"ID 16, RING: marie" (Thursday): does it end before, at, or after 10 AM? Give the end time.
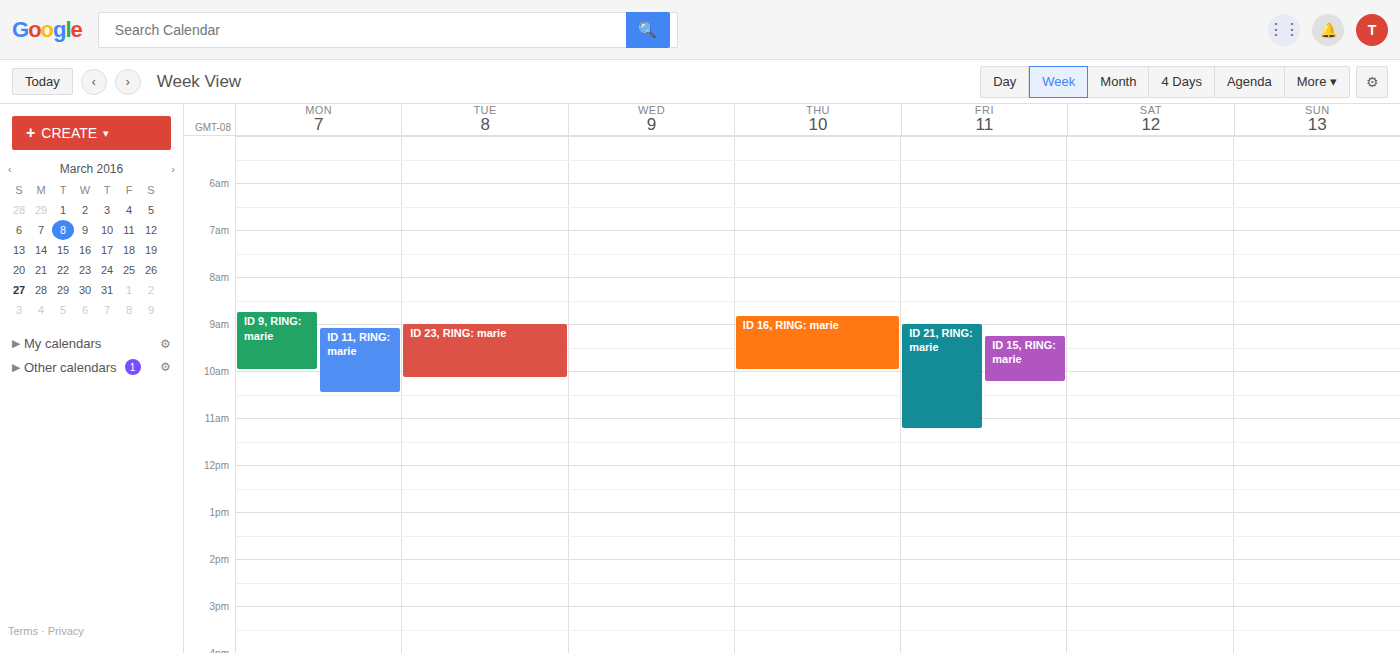
10:00 AM -- exactly at 10 AM, on the 10 AM line.